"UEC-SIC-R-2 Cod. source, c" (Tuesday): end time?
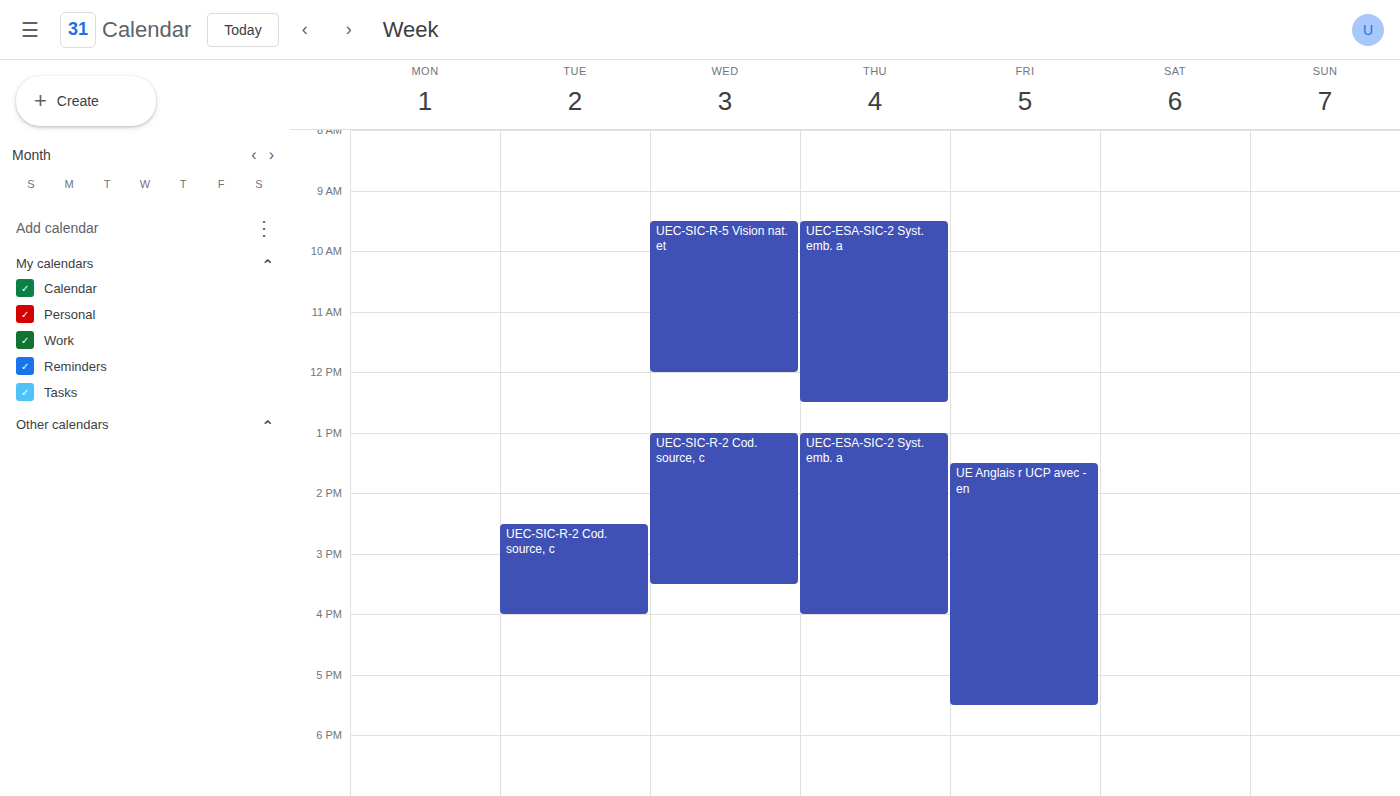
4:00 PM